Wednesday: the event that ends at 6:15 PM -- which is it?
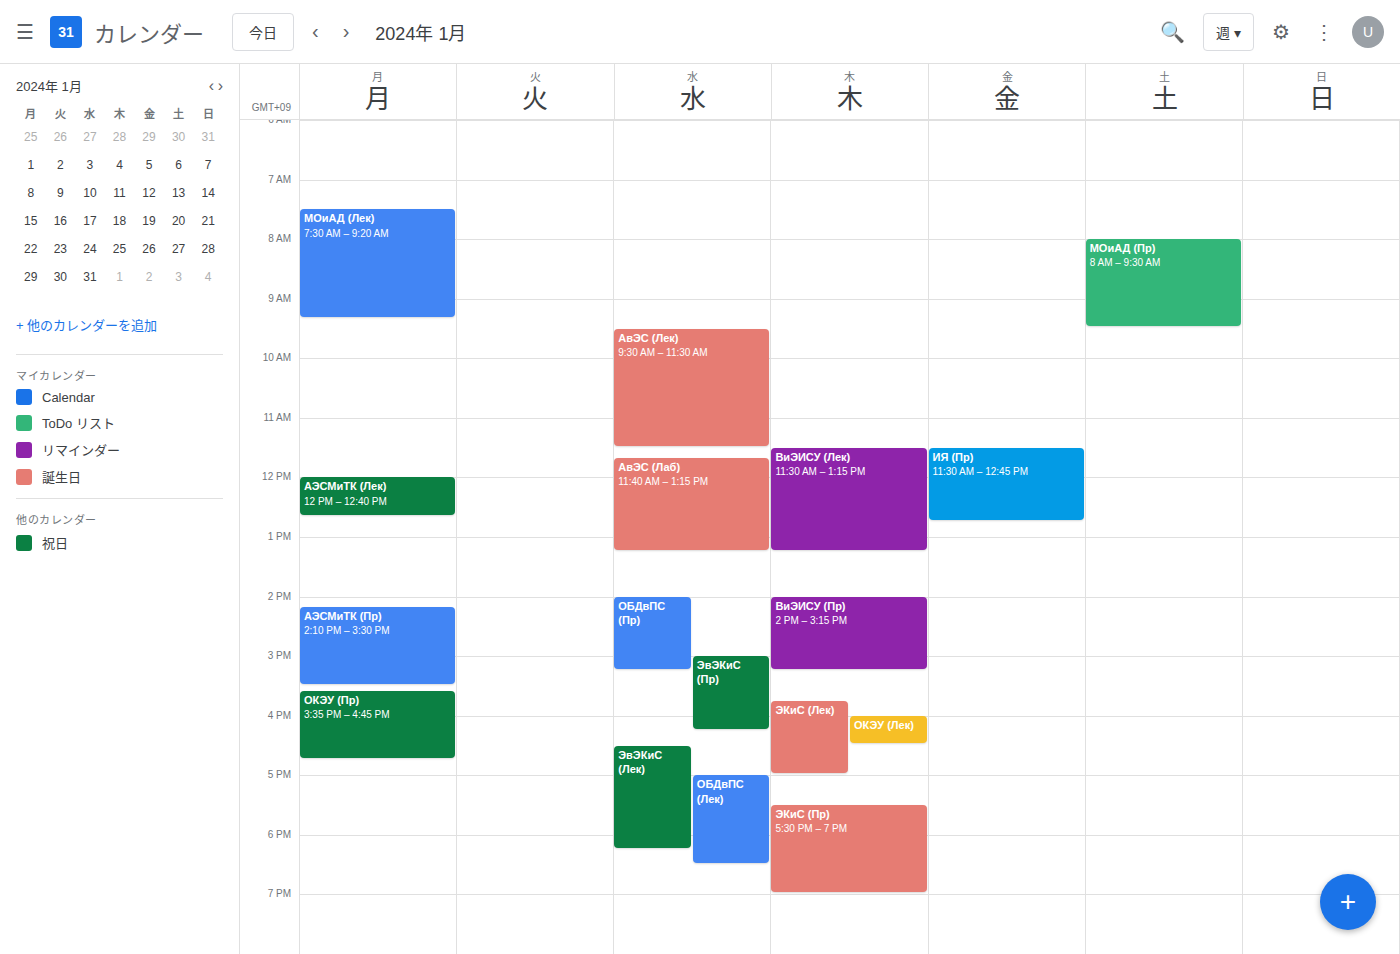
"ЭвЭКиС (Лек)"